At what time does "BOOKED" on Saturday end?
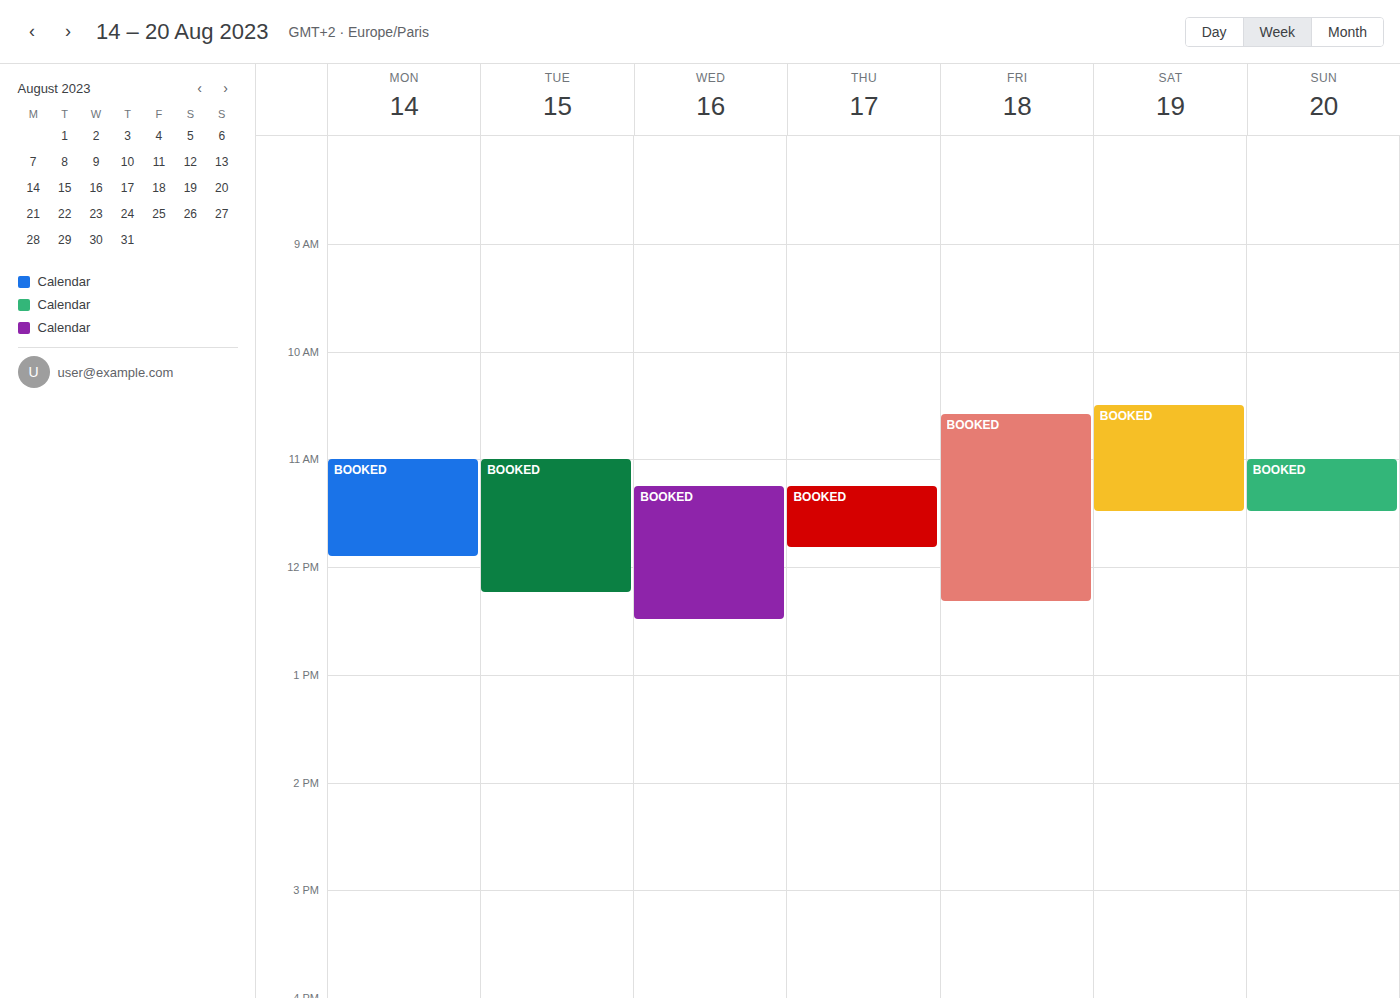
11:30 AM